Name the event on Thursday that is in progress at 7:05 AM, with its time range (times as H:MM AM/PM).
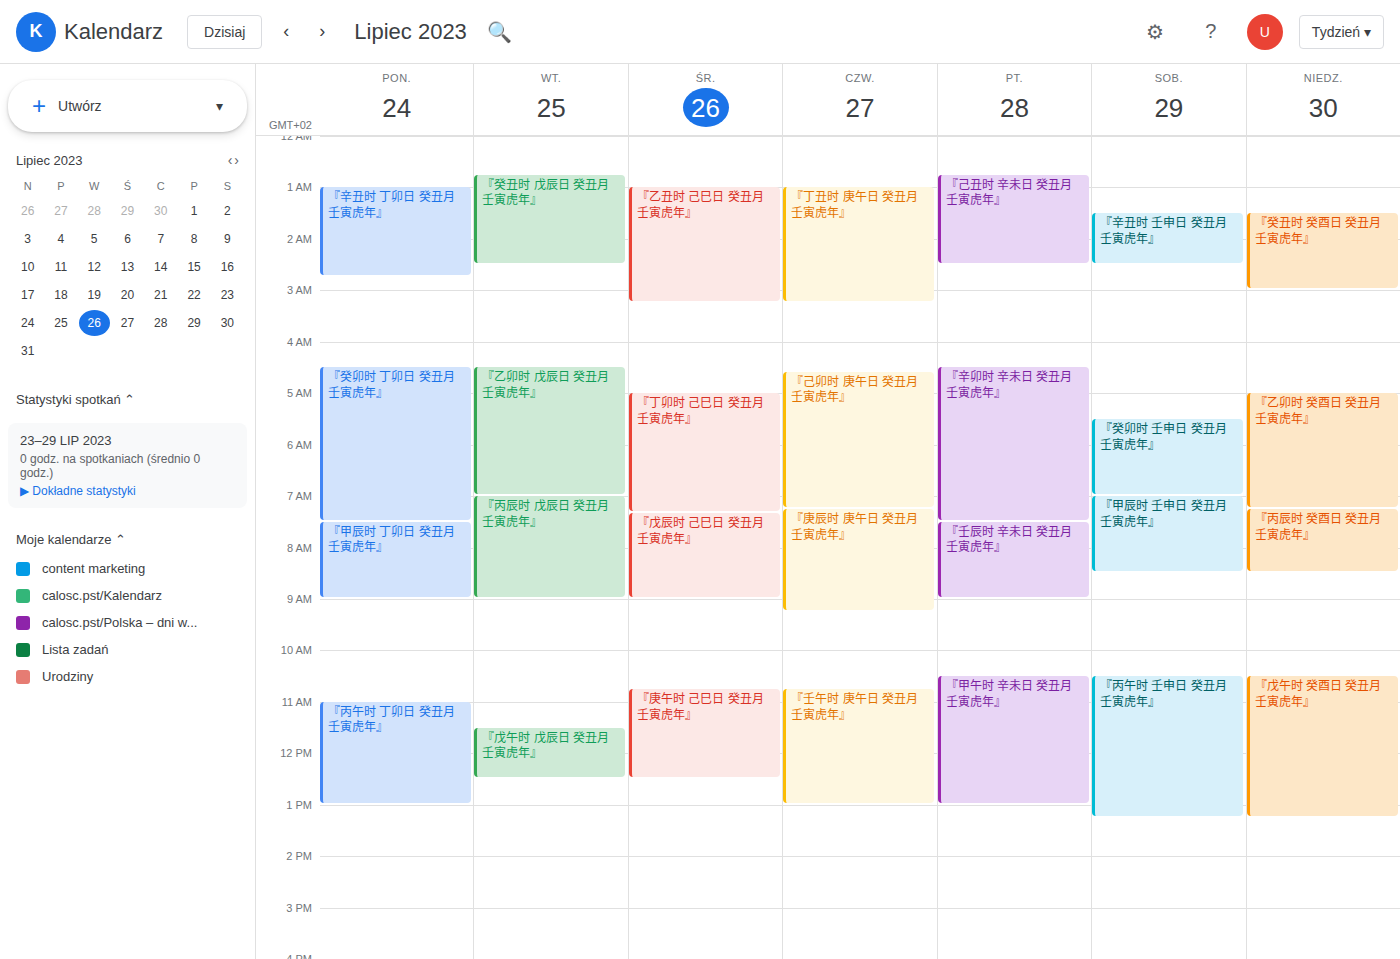
"『己卯时 庚午日 癸丑月 壬寅虎年』", 4:35 AM to 7:15 AM